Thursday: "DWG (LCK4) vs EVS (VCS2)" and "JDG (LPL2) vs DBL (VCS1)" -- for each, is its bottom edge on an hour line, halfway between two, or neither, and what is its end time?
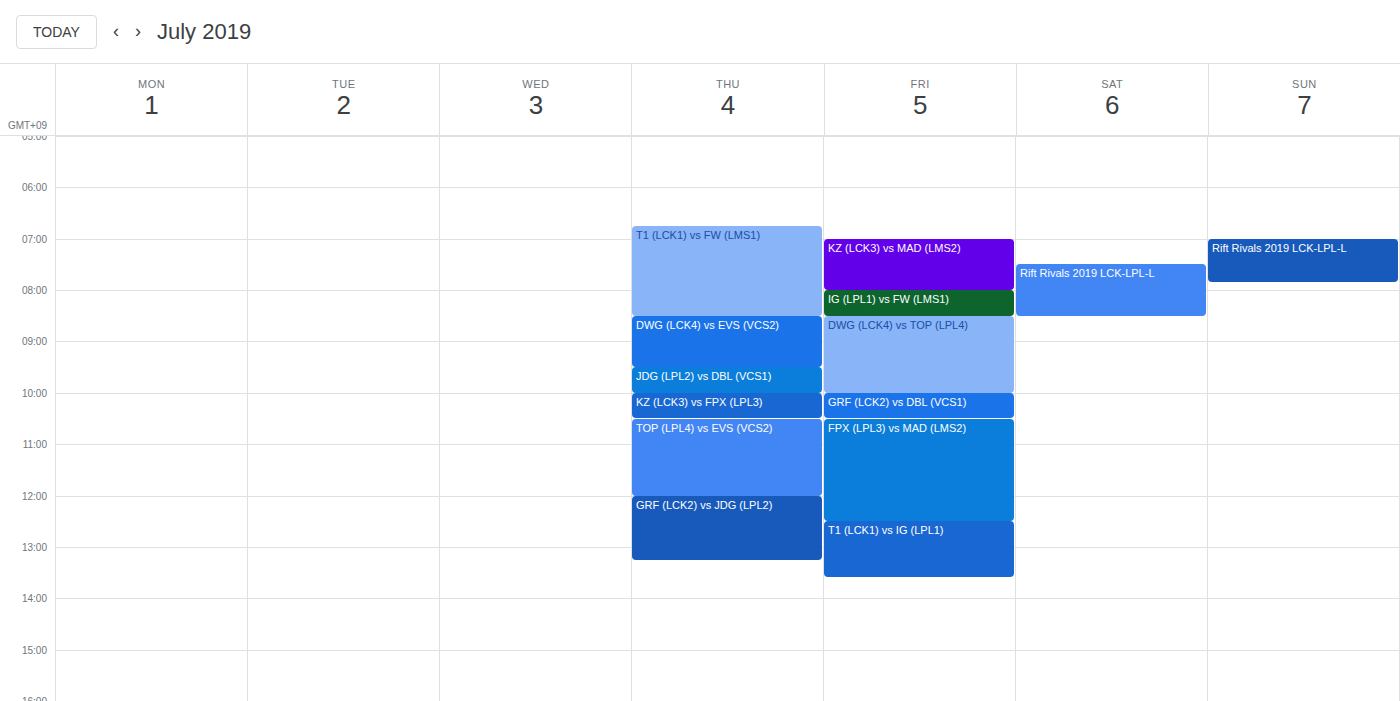
"DWG (LCK4) vs EVS (VCS2)": 9:30 AM, halfway between the 9 AM and 10 AM lines. "JDG (LPL2) vs DBL (VCS1)": 10:00 AM, exactly on the 10 AM line.